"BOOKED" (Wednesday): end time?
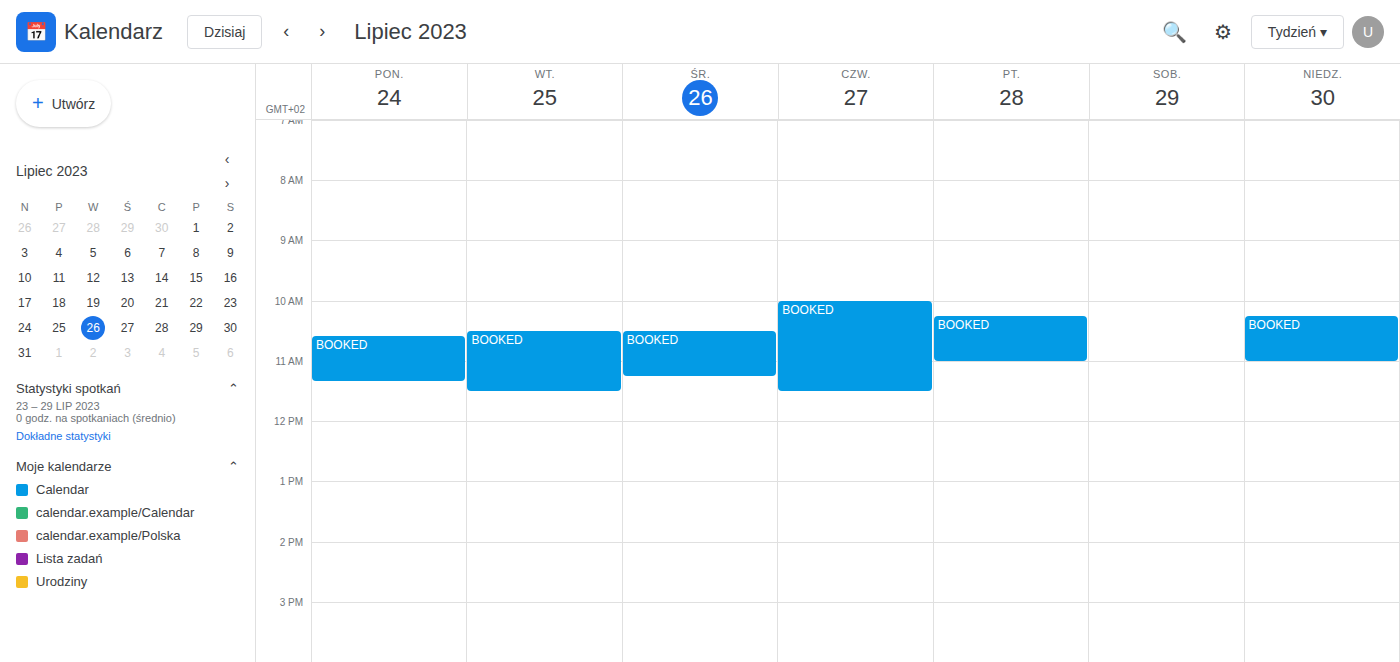
11:15 AM